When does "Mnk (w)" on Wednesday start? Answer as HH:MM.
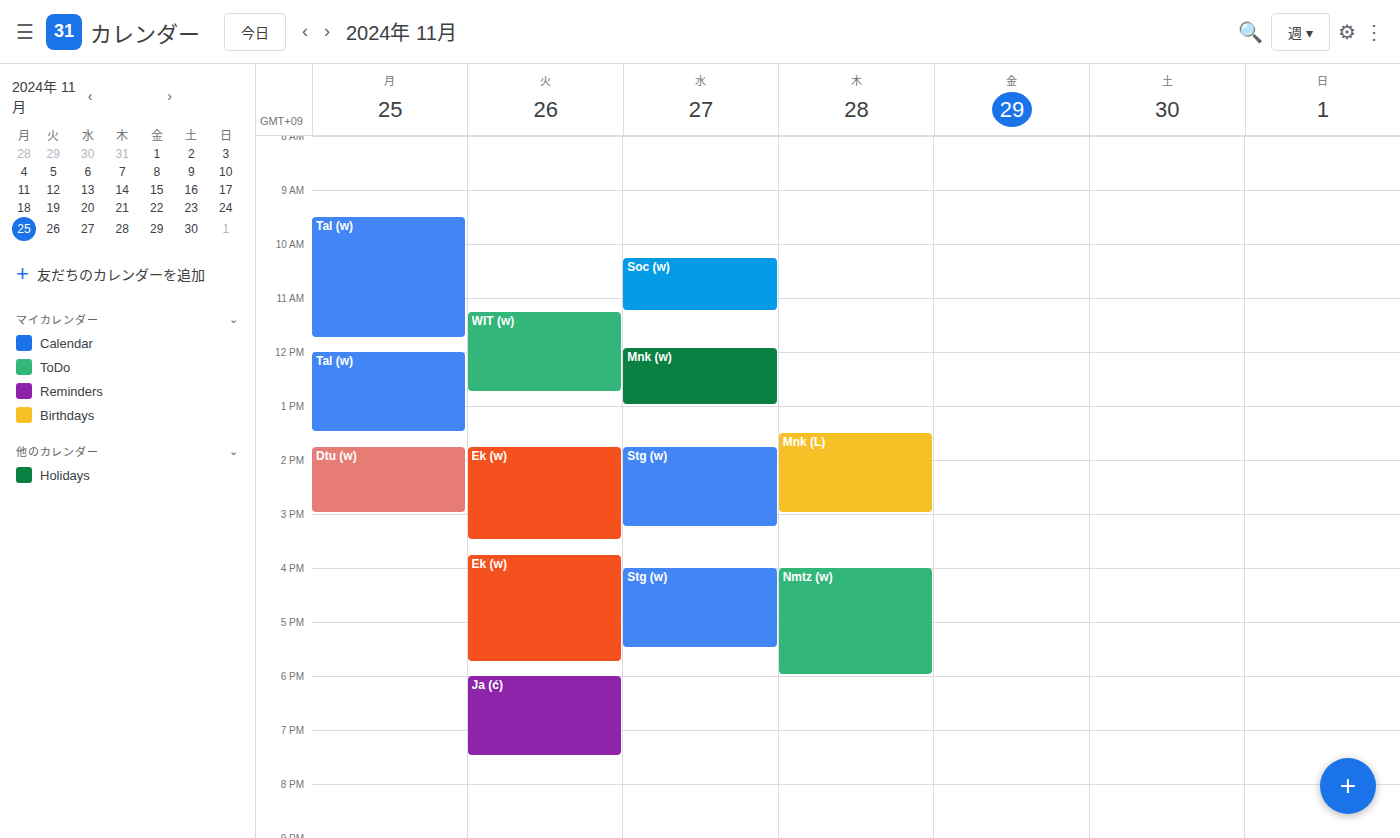
11:55